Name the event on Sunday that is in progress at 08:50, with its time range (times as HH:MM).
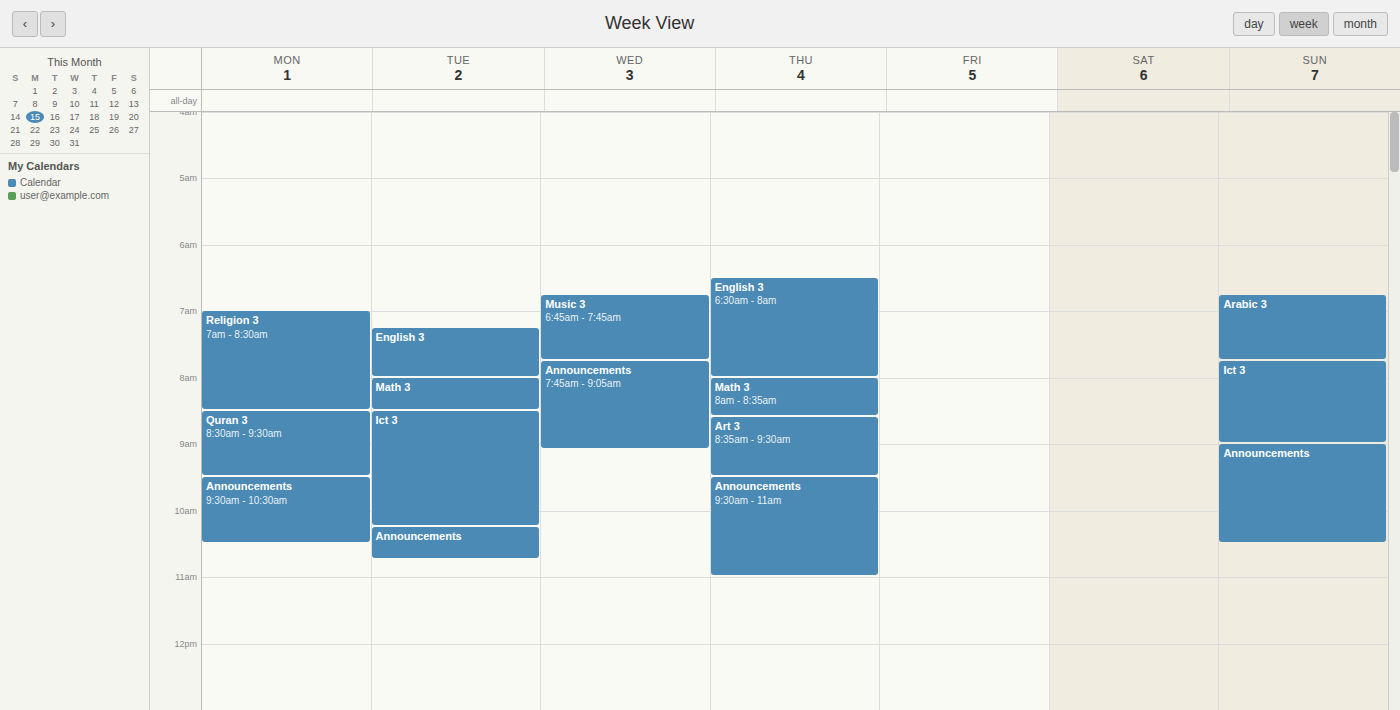
"Ict 3", 07:45 to 09:00